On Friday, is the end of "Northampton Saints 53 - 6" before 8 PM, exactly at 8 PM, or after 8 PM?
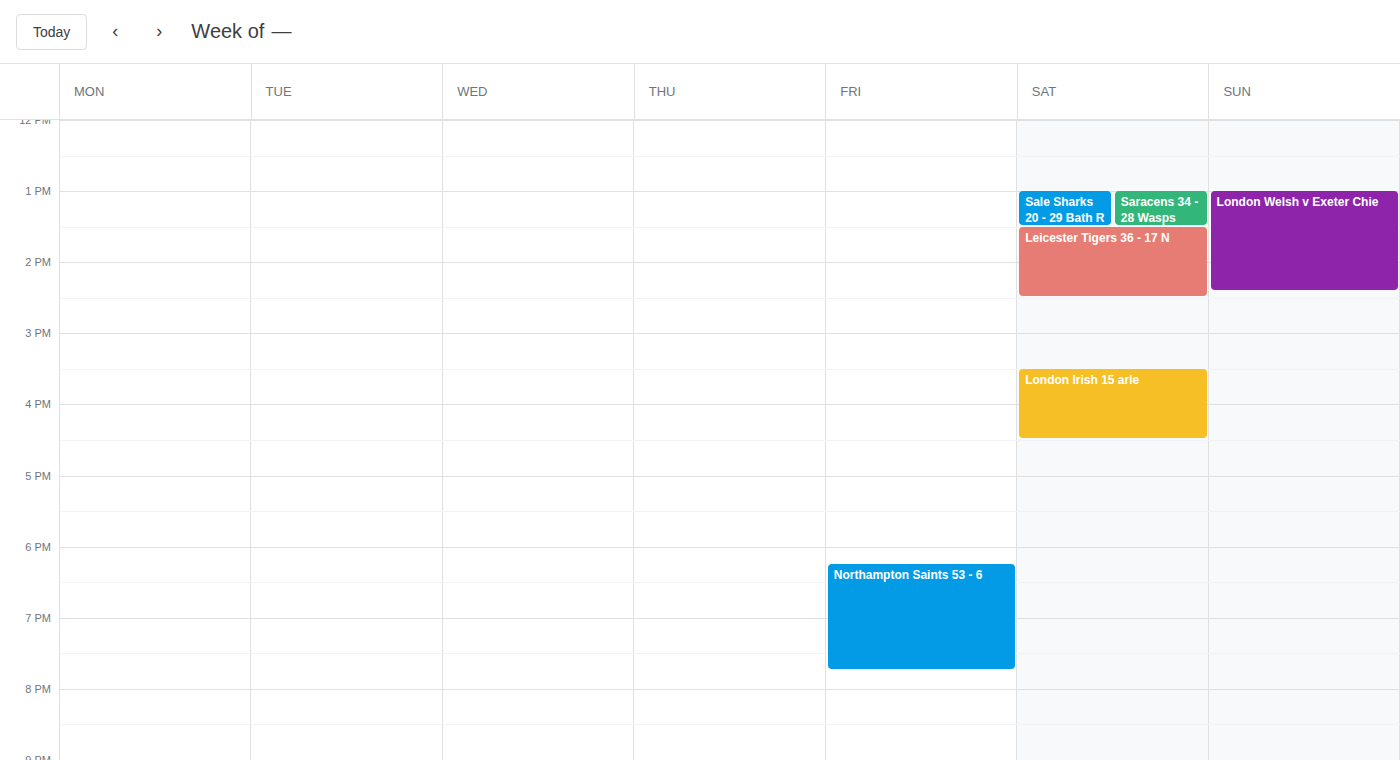
7:45 PM -- before 8 PM, 15 minutes above the 8 PM line.